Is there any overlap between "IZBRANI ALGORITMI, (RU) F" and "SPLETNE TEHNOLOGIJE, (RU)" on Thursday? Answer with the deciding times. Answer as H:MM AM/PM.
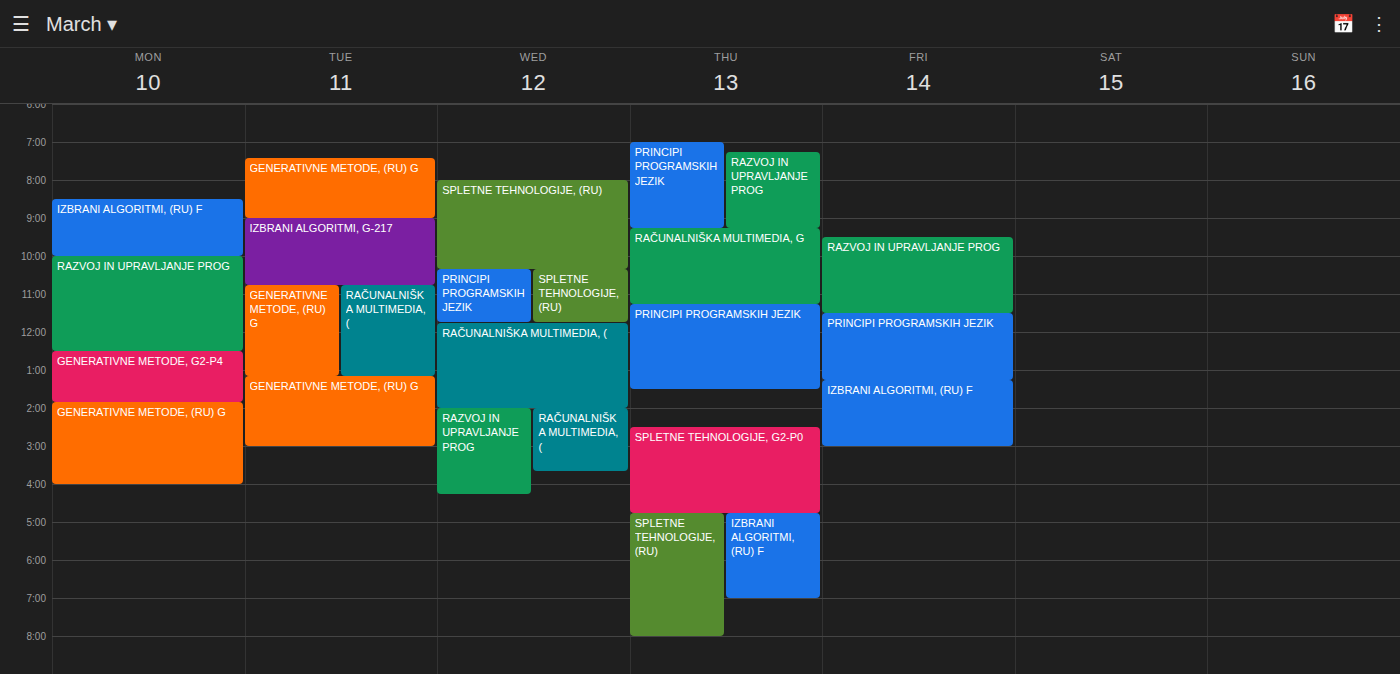
"IZBRANI ALGORITMI, (RU) F" runs 4:45 PM to 7:00 PM, inside "SPLETNE TEHNOLOGIJE, (RU)" -- they overlap.